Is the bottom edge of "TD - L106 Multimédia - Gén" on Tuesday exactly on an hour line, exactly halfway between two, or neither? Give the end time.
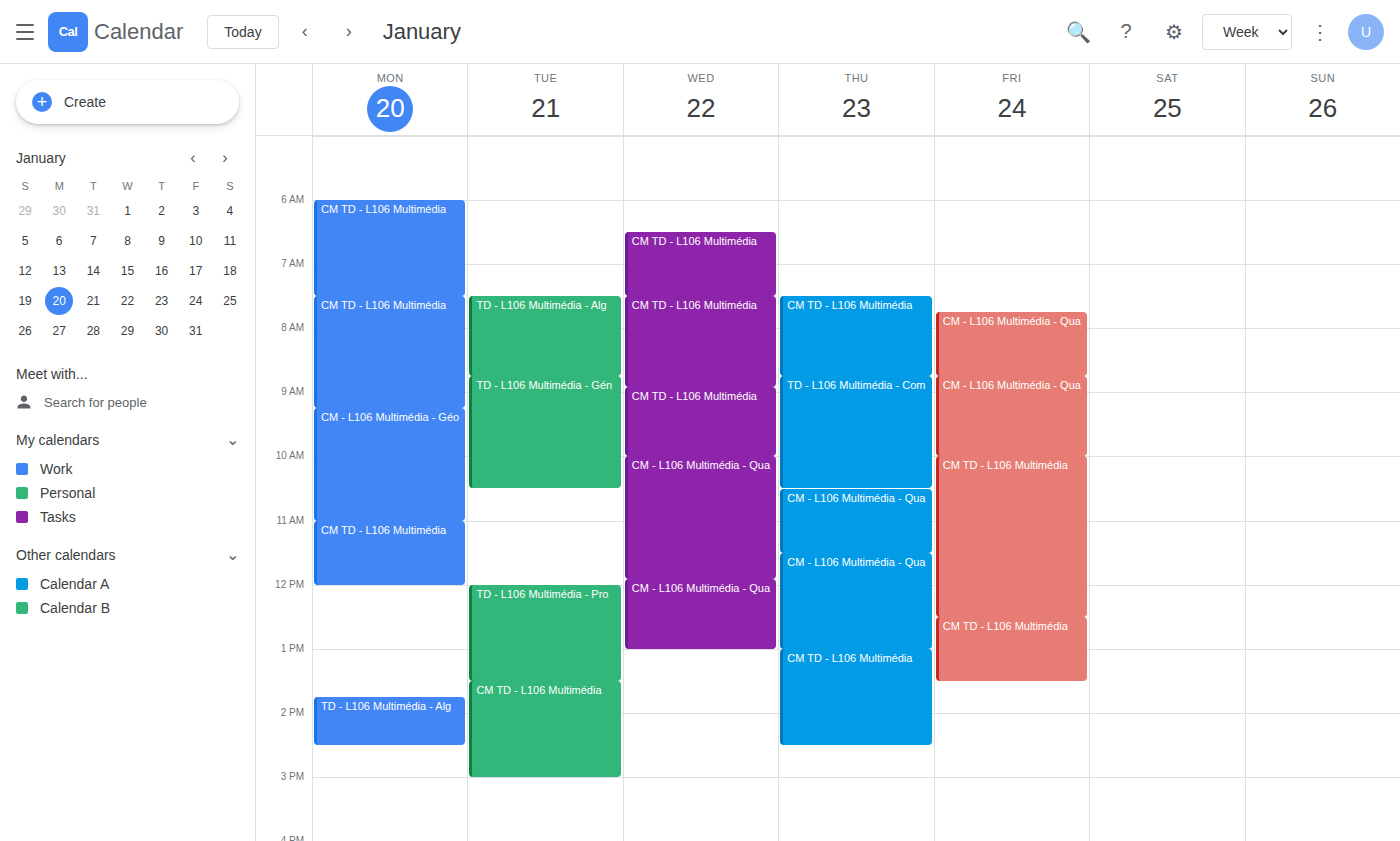
10:30 AM -- halfway between the 10 AM and 11 AM lines.